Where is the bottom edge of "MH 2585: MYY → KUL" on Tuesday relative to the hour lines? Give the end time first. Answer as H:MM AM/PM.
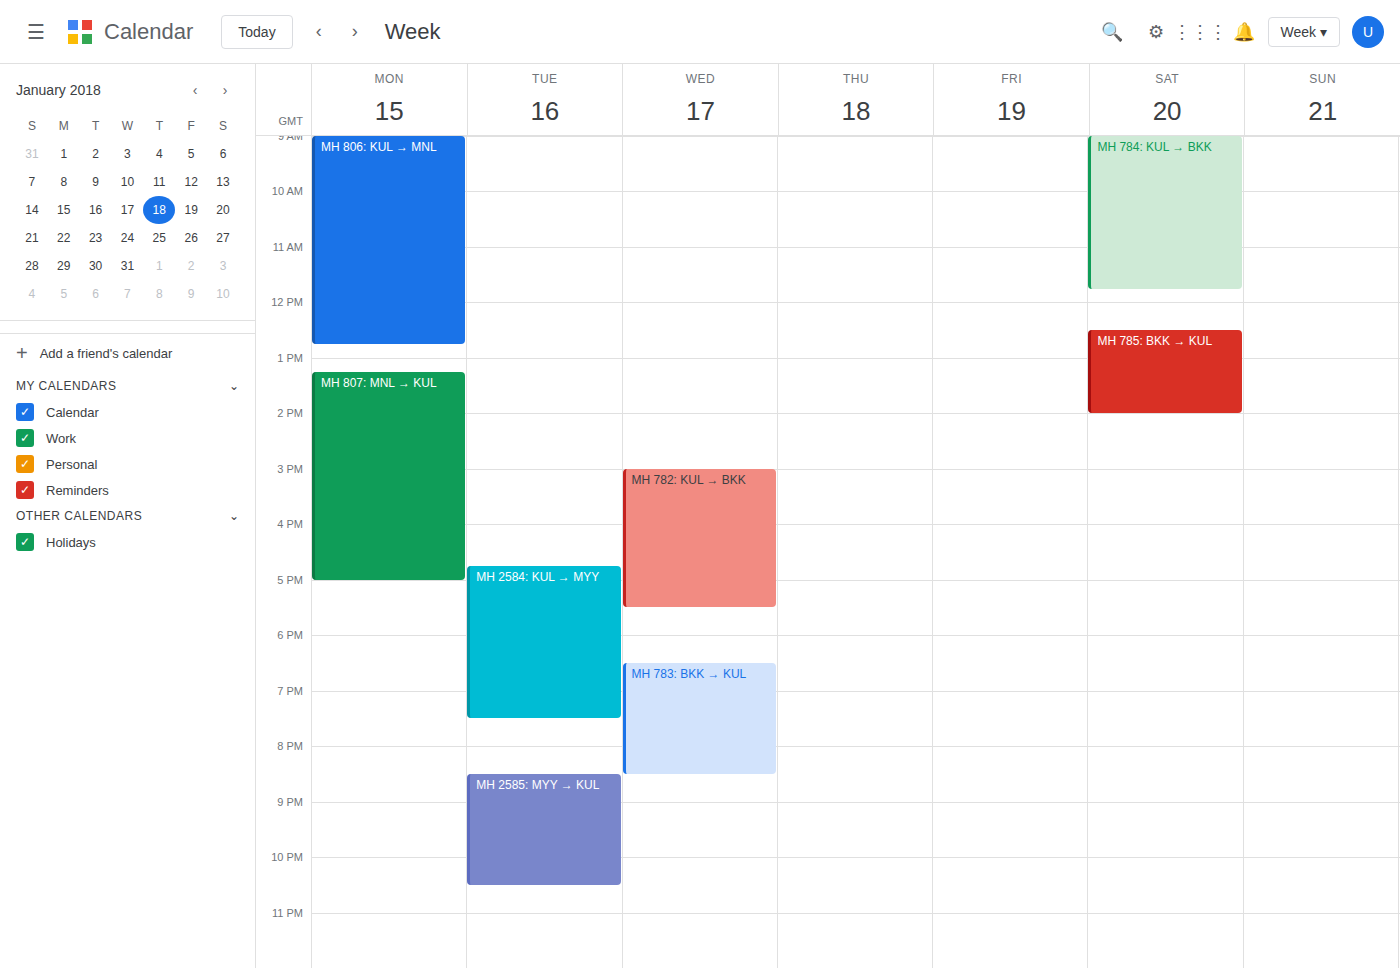
10:30 PM -- halfway between the 10 PM and 11 PM lines.